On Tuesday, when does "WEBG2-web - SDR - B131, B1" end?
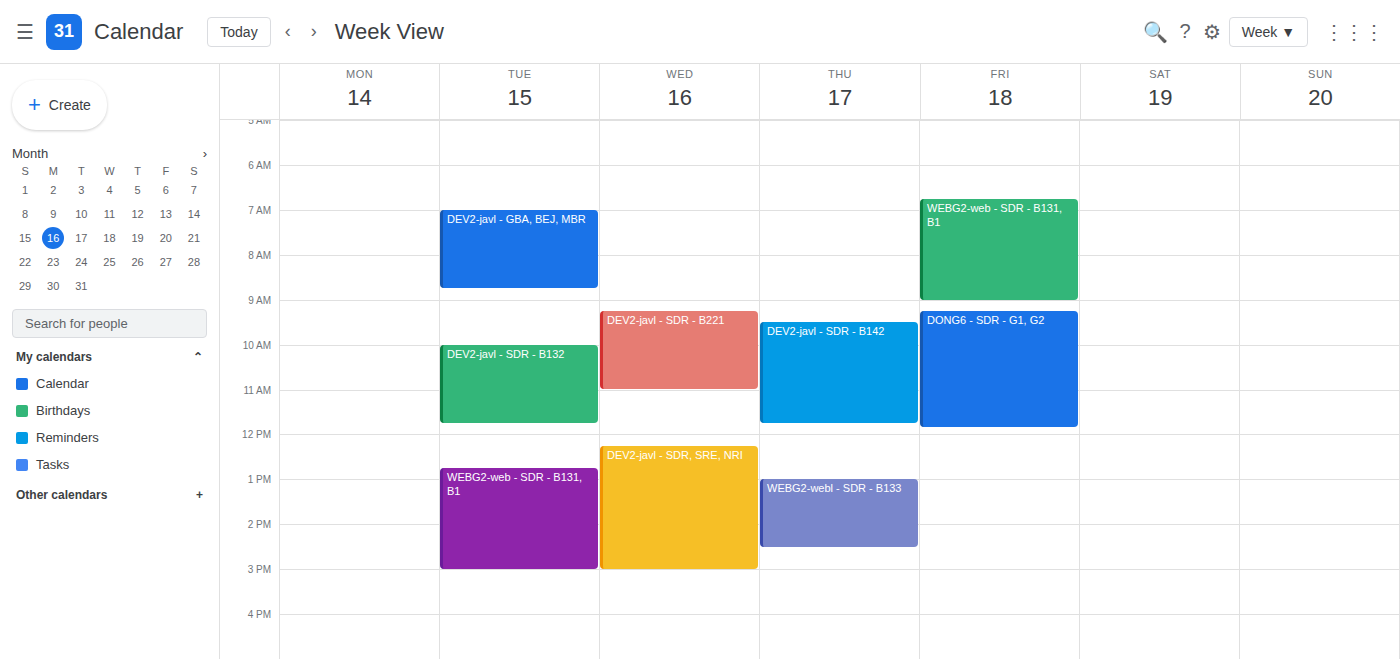
3:00 PM